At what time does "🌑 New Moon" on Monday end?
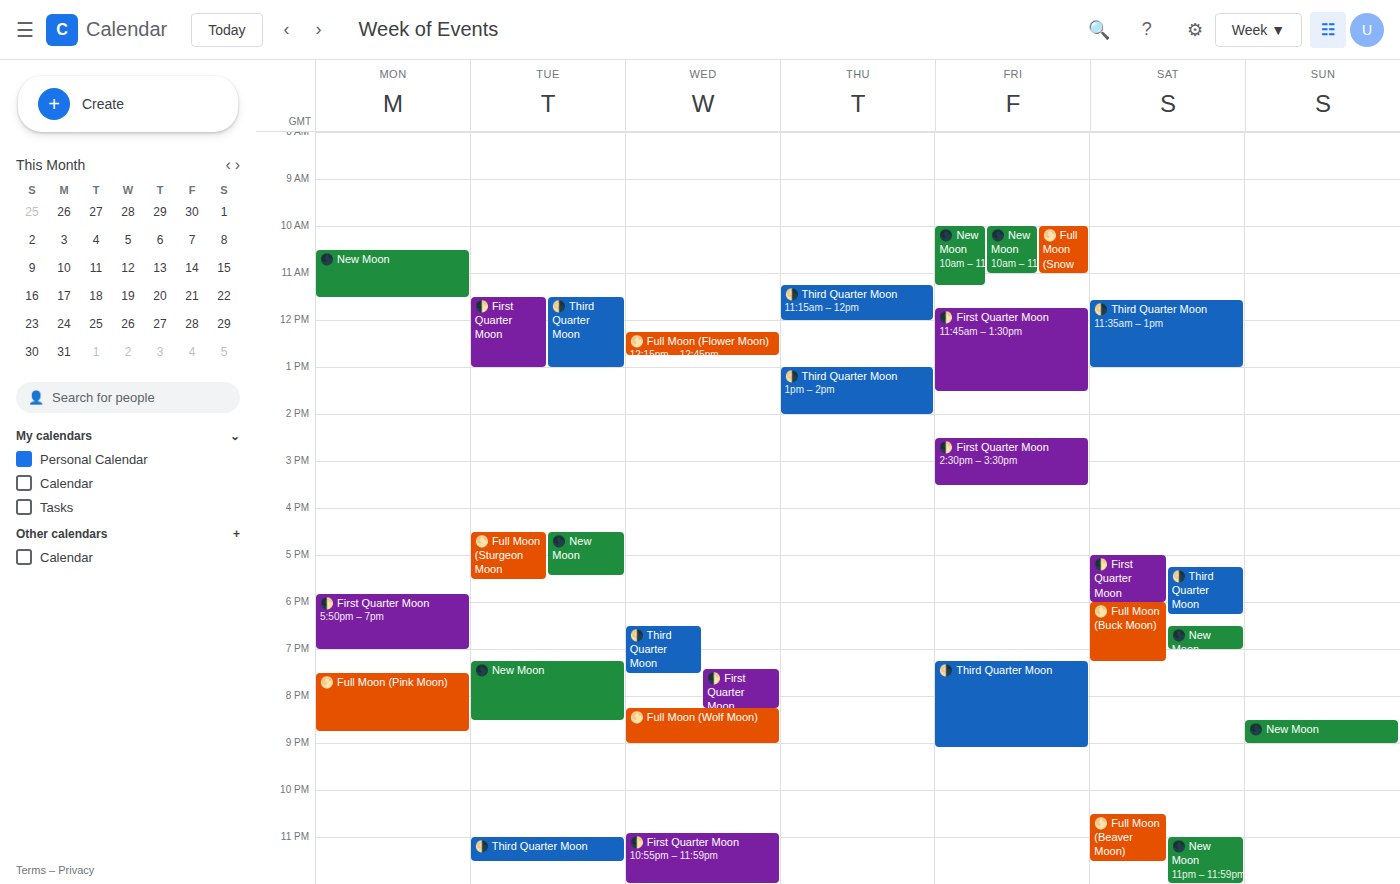
11:30 AM